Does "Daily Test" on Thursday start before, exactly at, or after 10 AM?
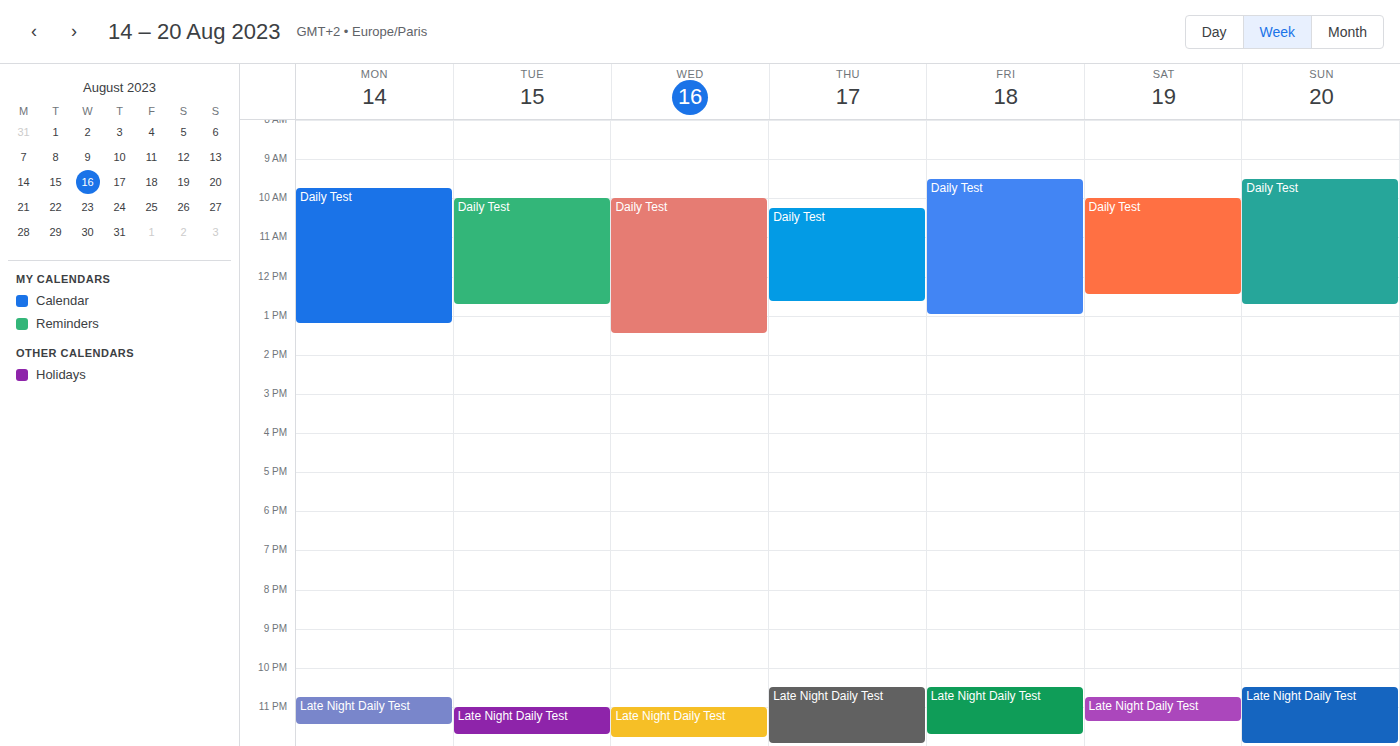
10:15 AM -- after 10 AM, 15 minutes below the 10 AM line.